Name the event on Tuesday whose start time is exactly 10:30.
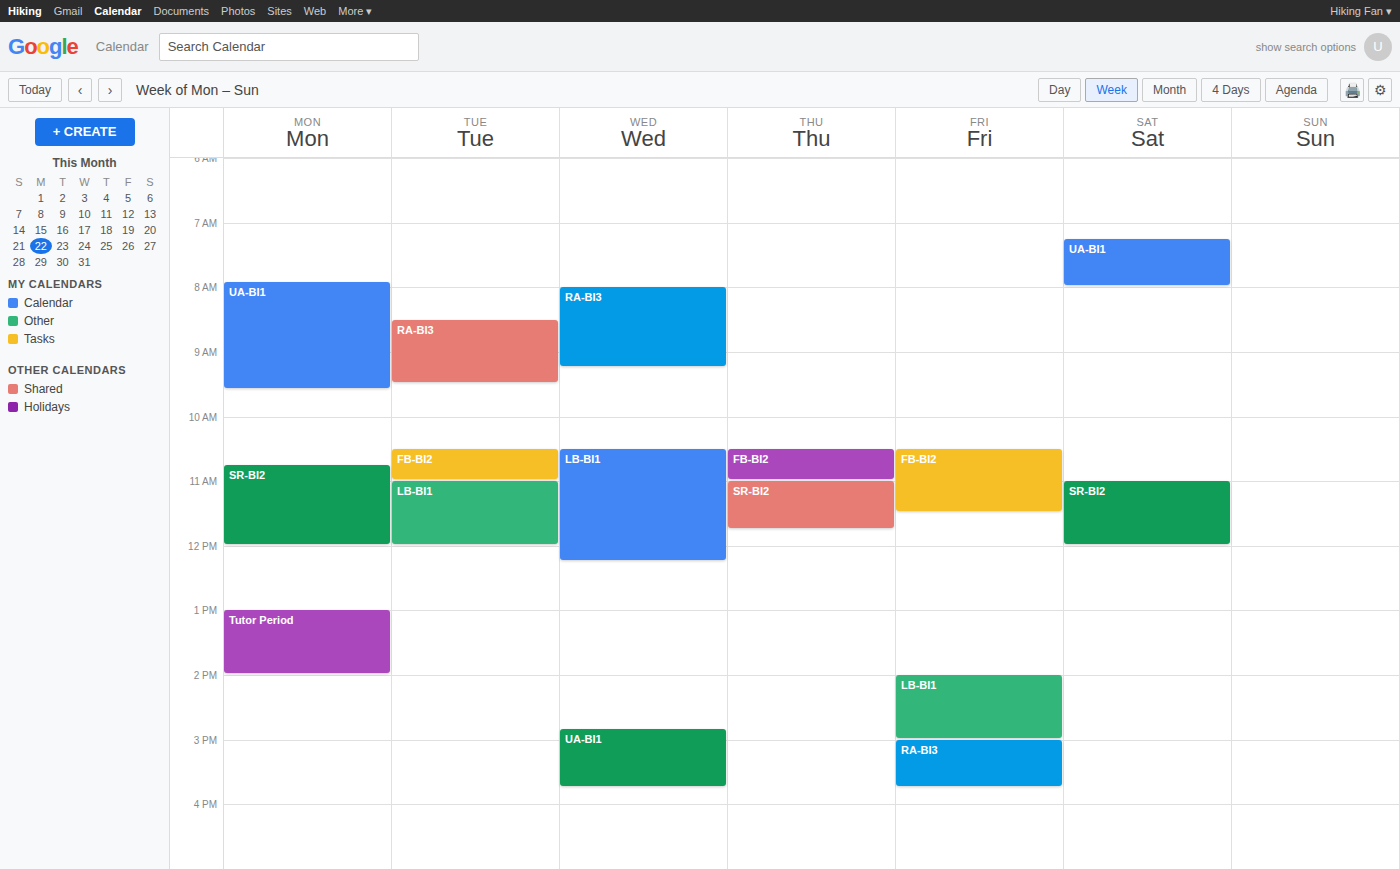
"FB-BI2"